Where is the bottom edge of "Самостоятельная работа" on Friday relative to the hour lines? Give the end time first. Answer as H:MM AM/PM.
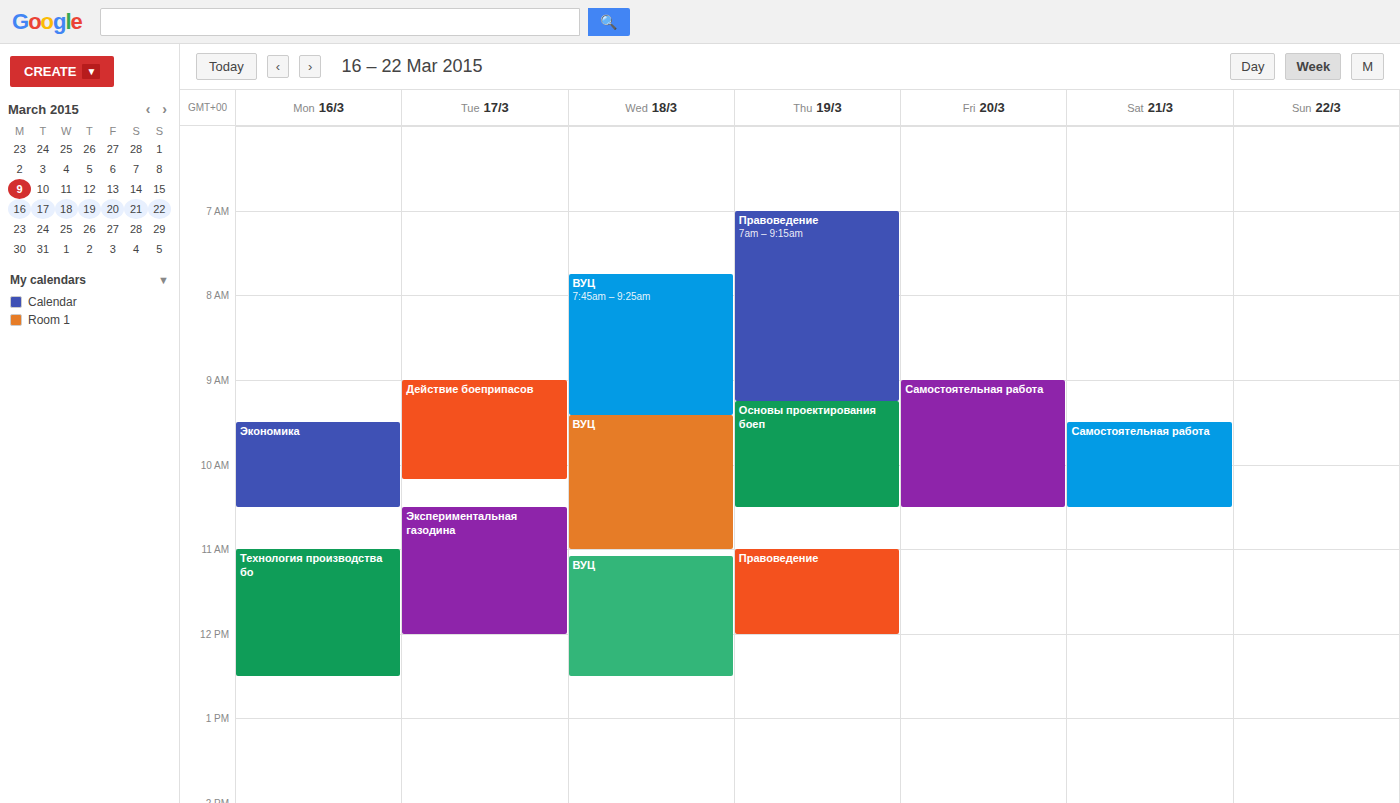
10:30 AM -- halfway between the 10 AM and 11 AM lines.